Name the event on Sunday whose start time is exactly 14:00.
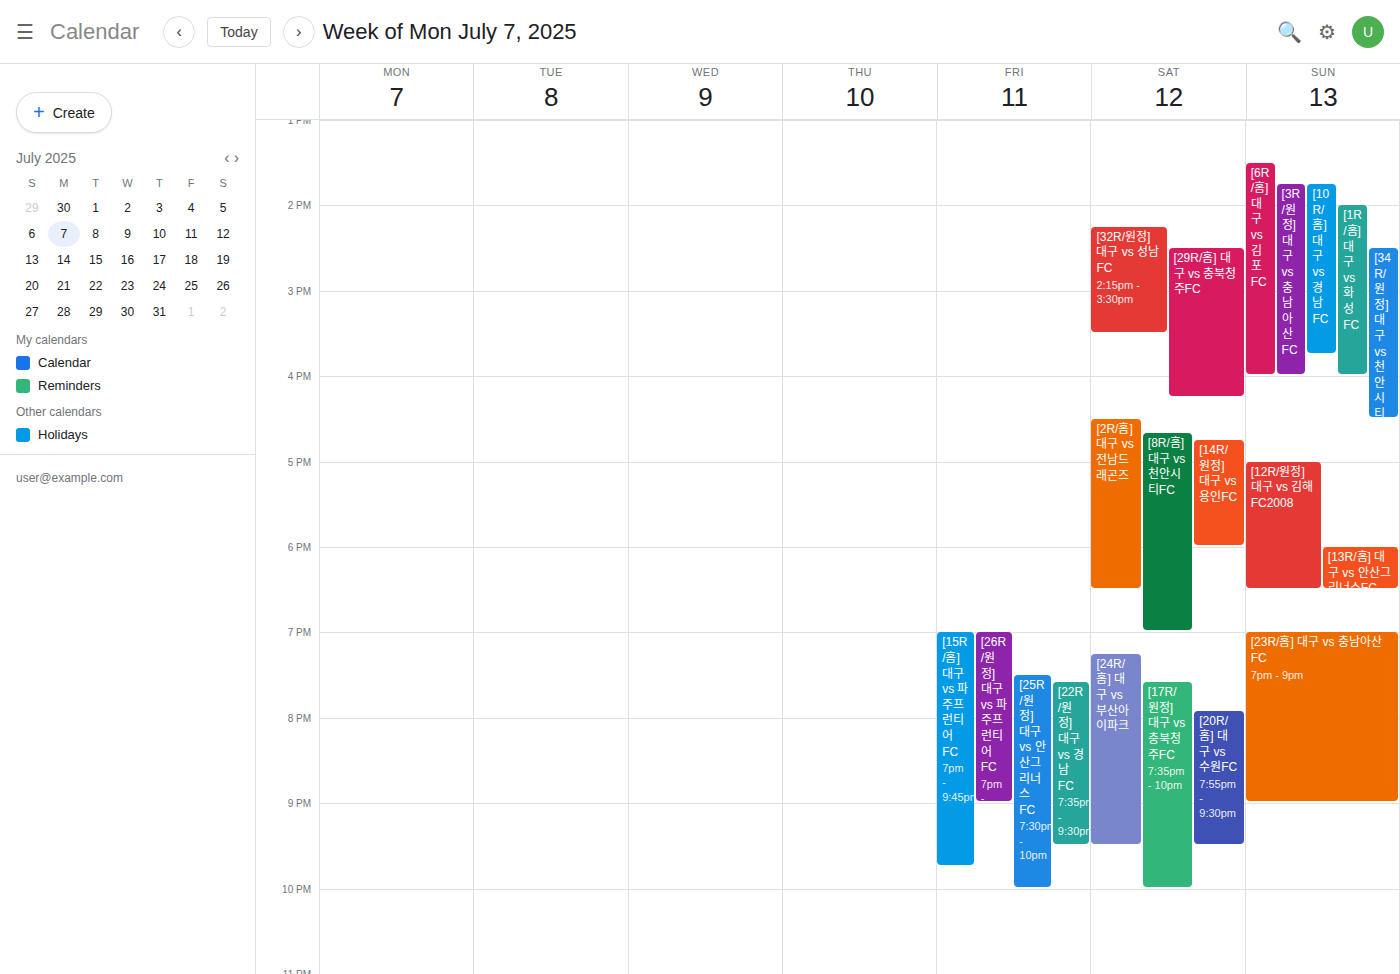
"[1R/홈] 대구 vs 화성FC"